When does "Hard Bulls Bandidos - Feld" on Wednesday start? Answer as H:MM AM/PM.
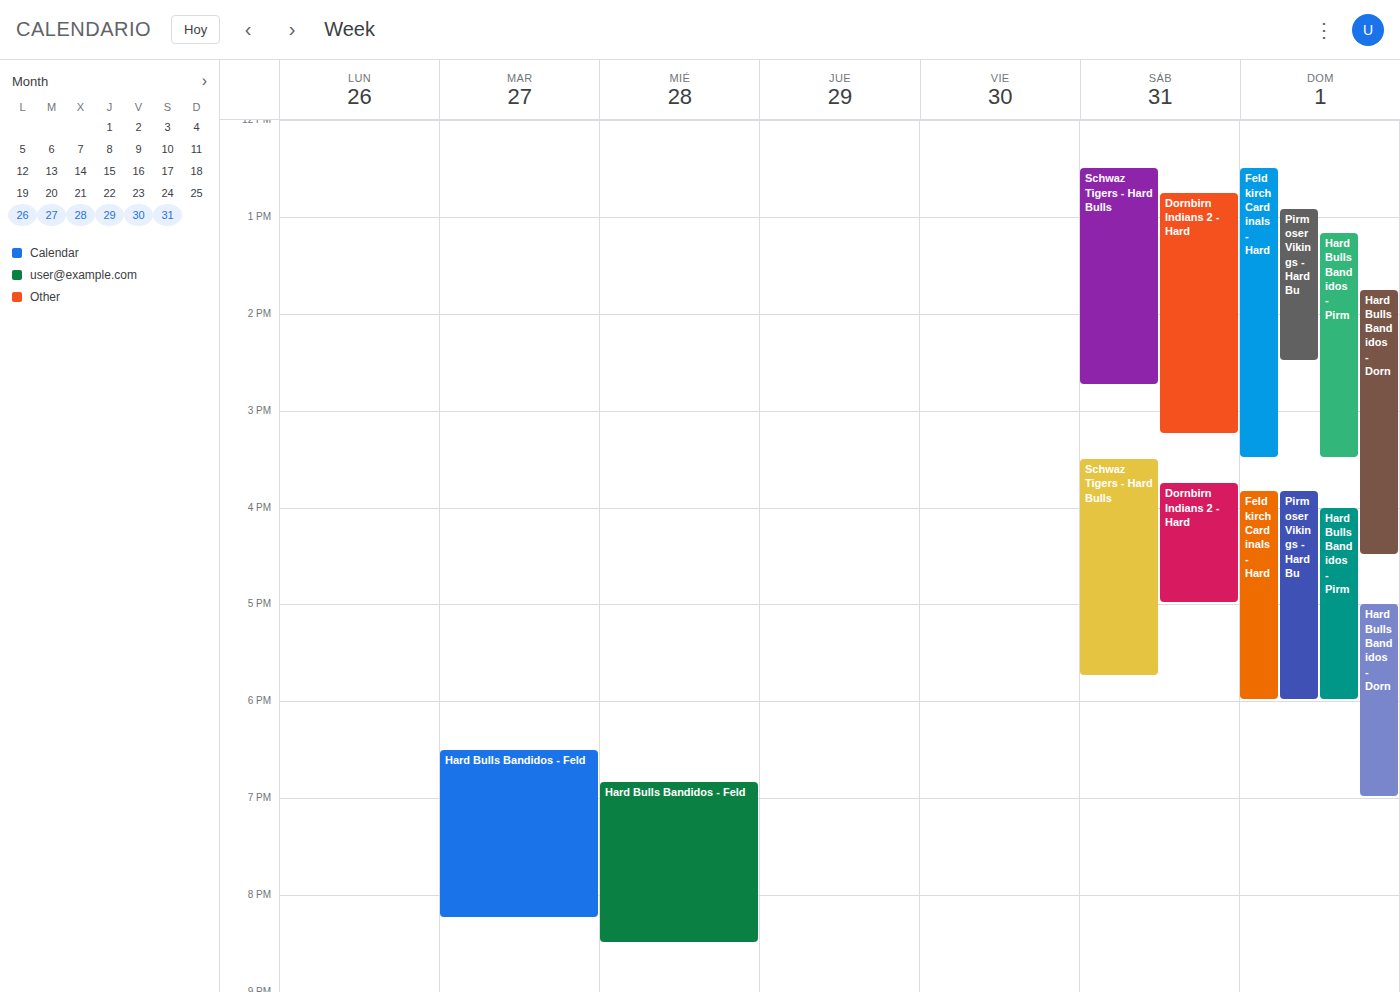
6:50 PM